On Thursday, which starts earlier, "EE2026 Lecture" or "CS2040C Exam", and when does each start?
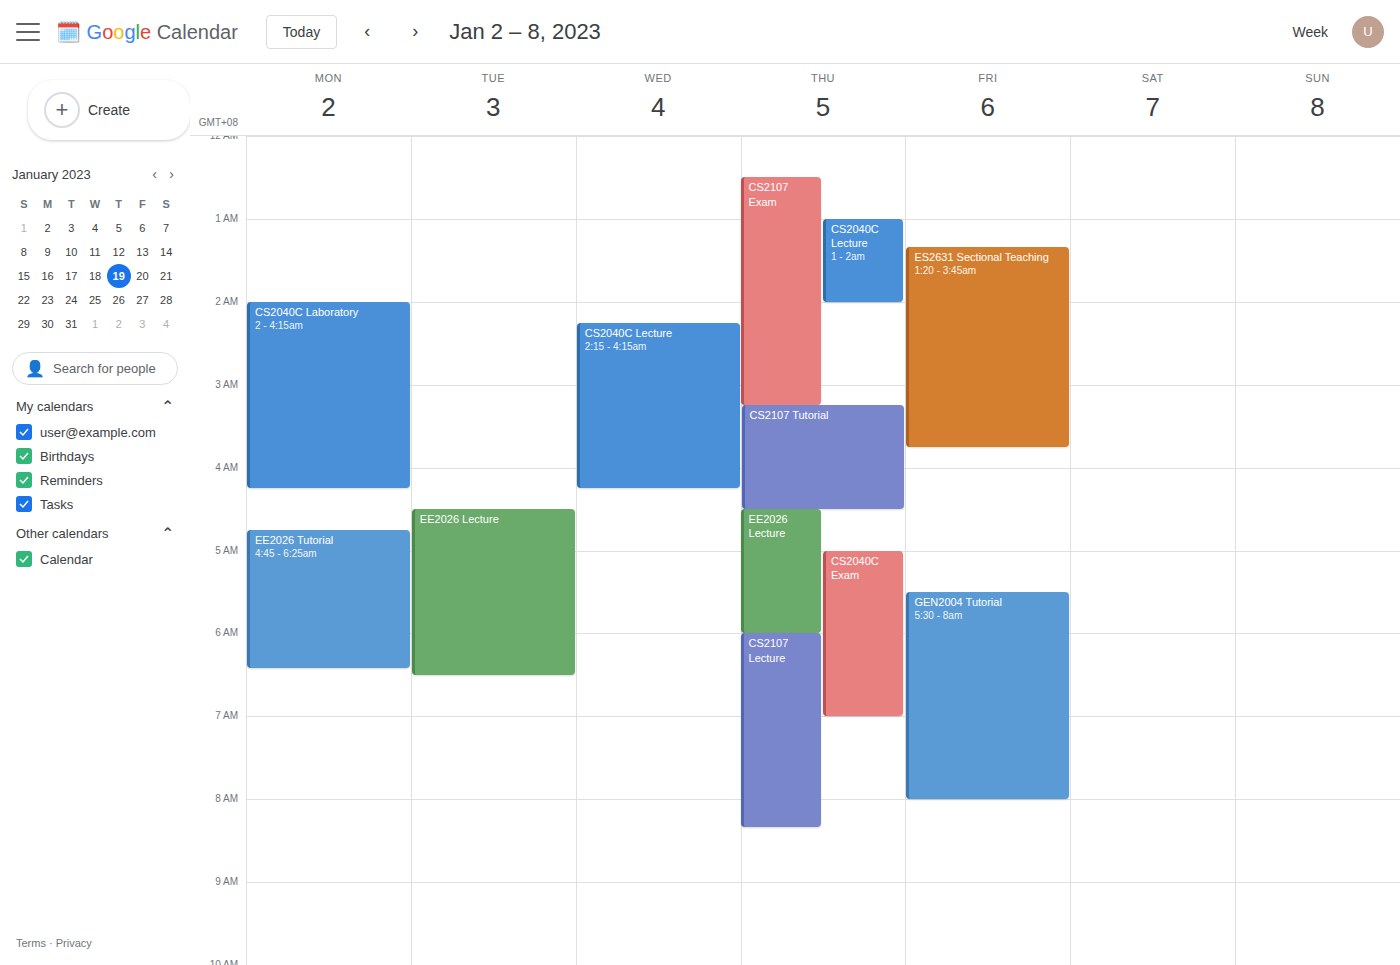
"EE2026 Lecture" 4:30 AM; "CS2040C Exam" 5:00 AM.